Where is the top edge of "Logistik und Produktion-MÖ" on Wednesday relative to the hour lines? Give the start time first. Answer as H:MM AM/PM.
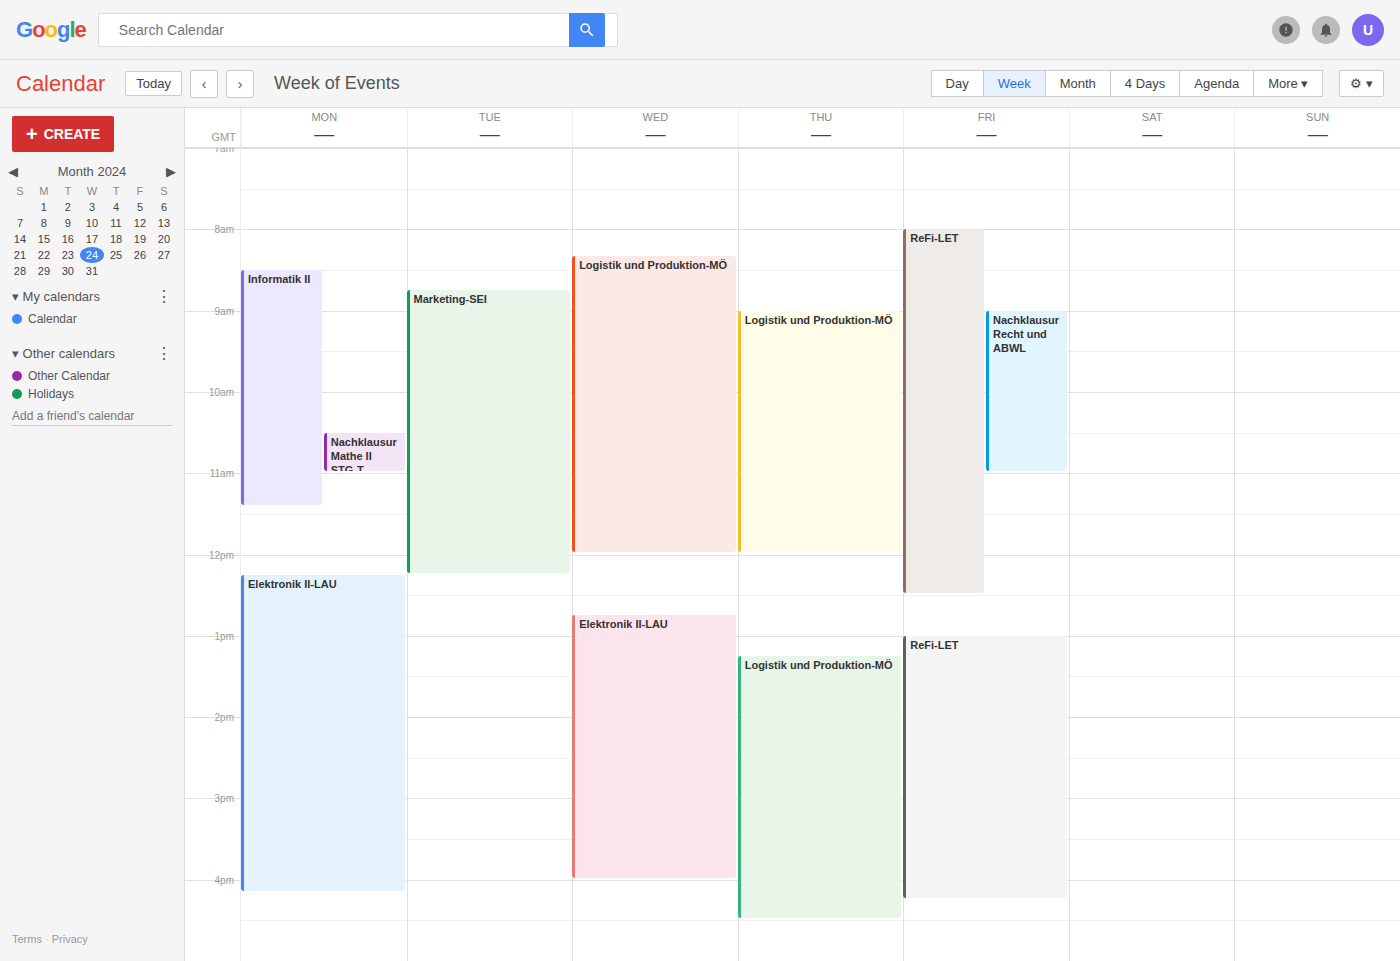
8:20 AM -- neither: 20 minutes below the 8 AM line and 40 minutes above the 9 AM line.